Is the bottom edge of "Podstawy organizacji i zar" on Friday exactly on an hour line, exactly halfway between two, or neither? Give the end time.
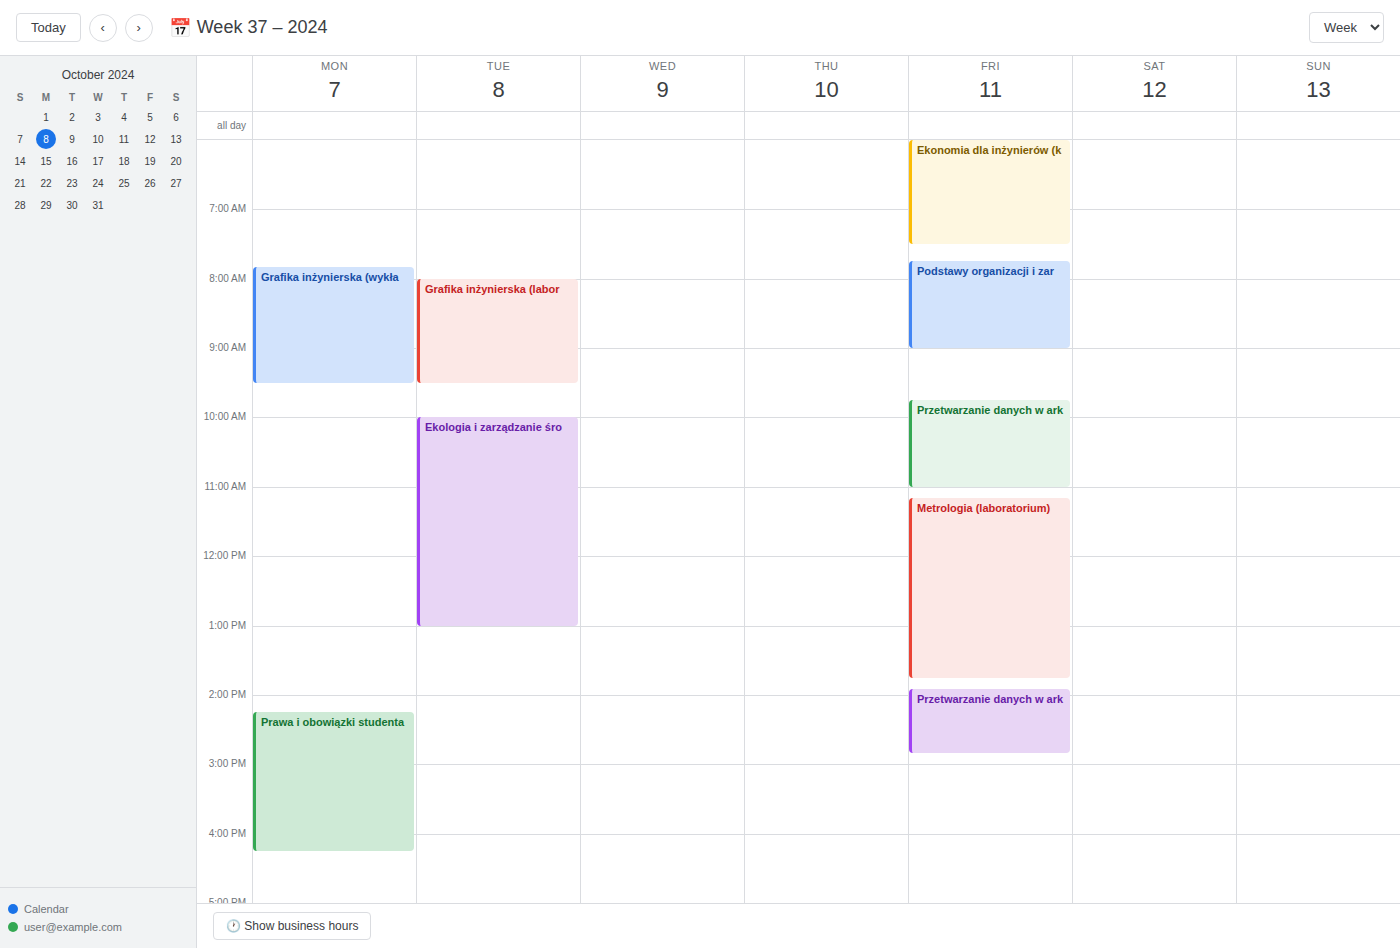
09:00 -- exactly on the 09:00 line.